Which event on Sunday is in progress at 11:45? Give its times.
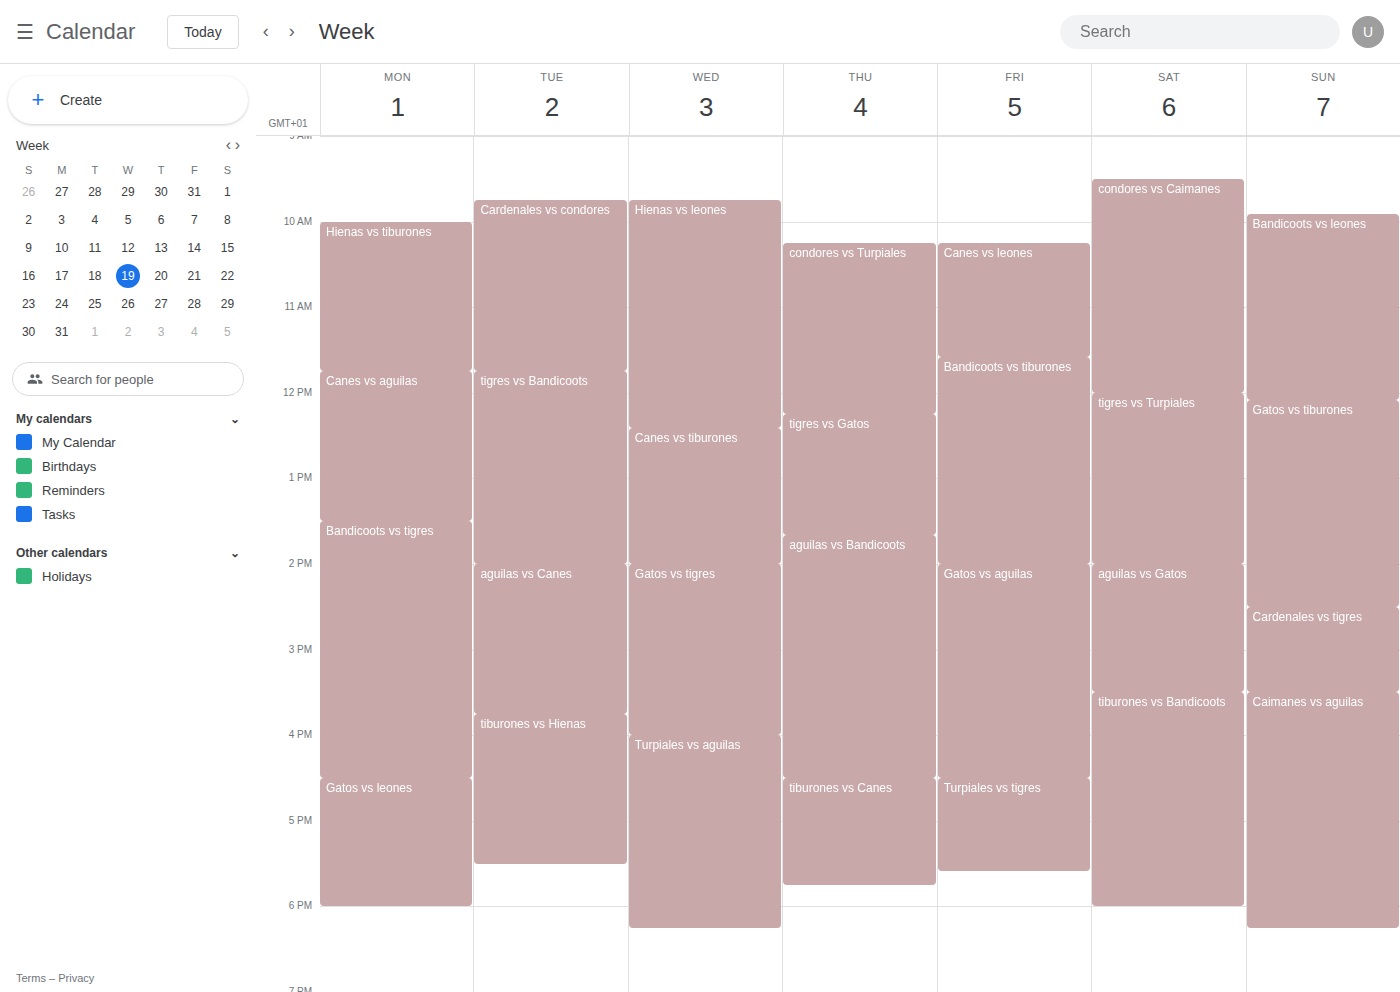
"Bandicoots vs leones", 09:55 to 12:05